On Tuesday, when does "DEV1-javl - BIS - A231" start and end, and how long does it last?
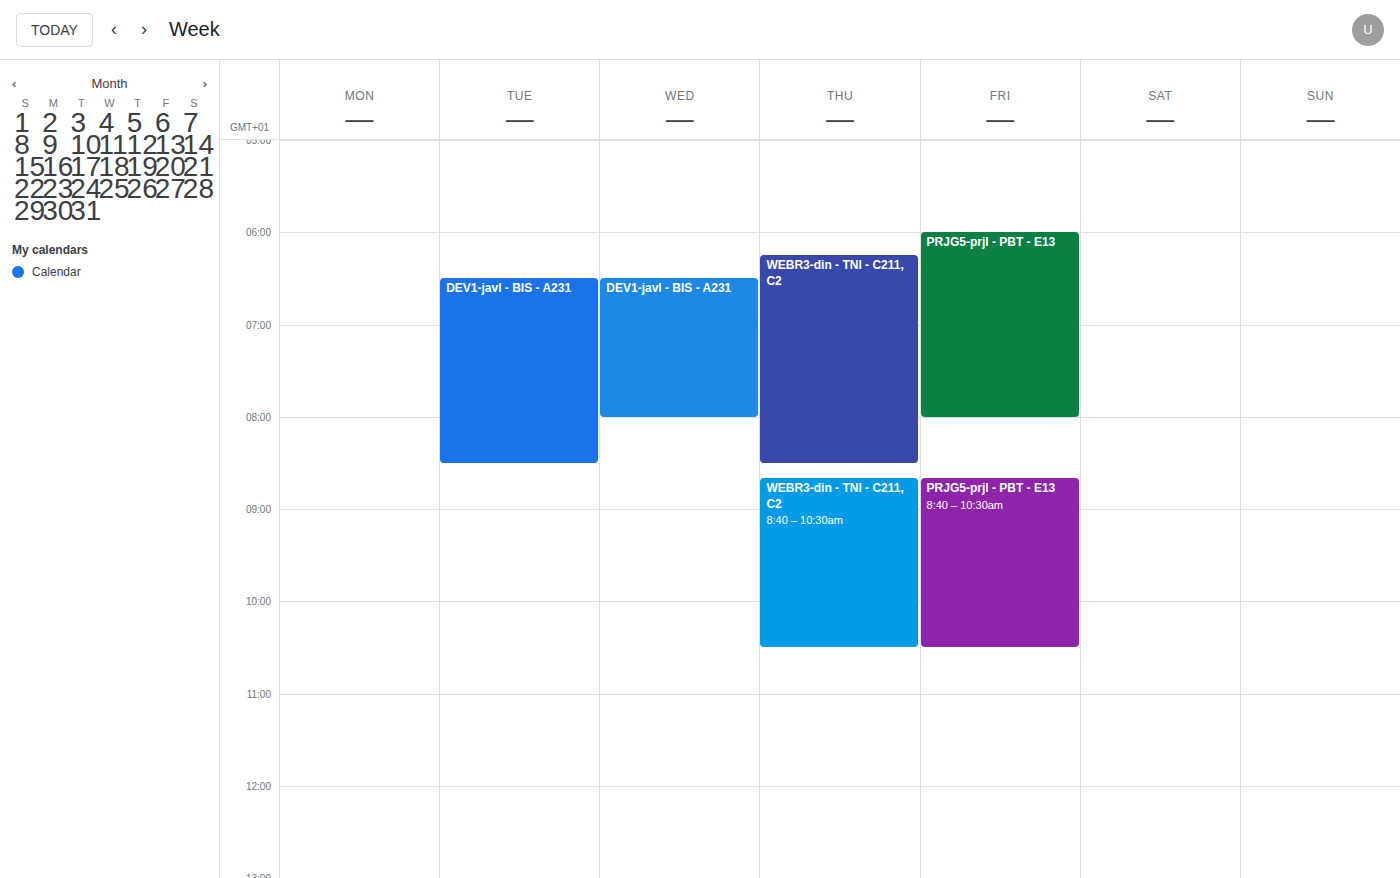
6:30 AM to 8:30 AM, 2 hours